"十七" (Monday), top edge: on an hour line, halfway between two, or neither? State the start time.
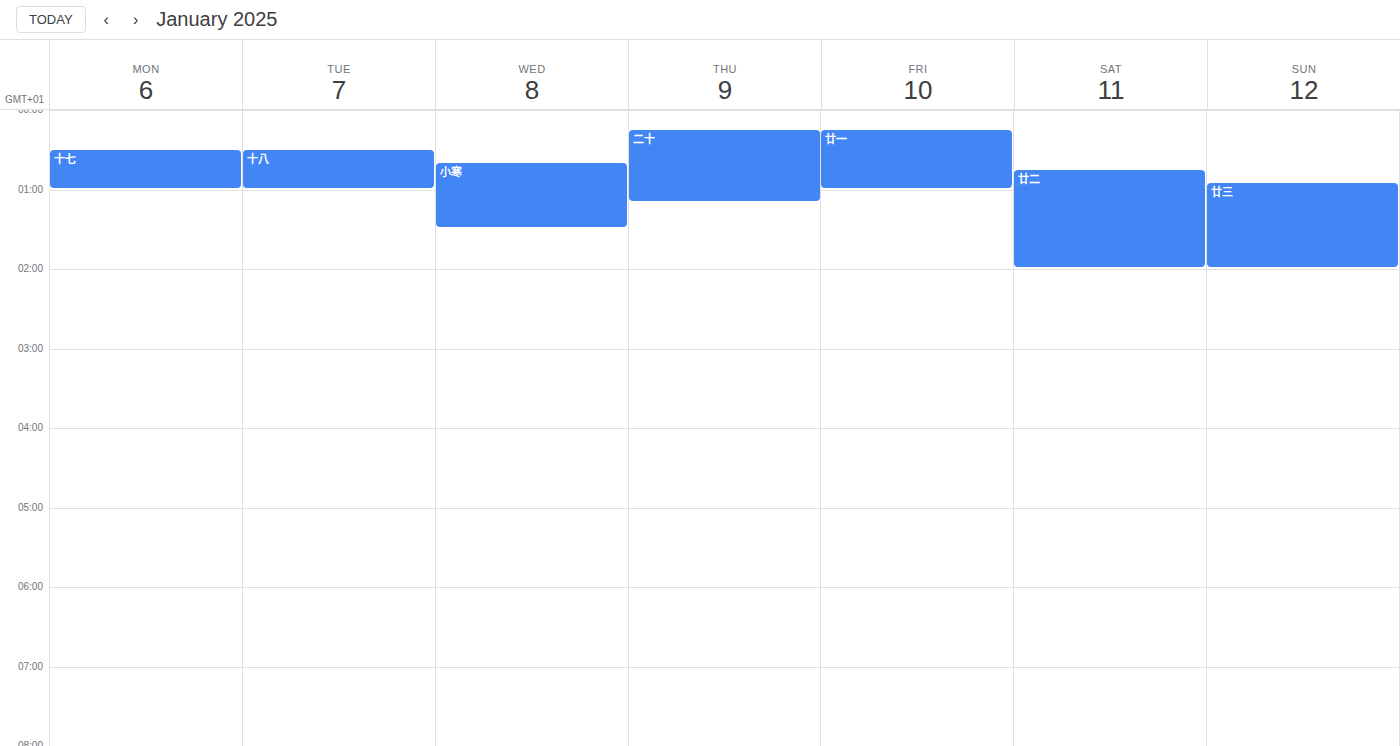
12:30 AM -- halfway between the 12 AM and 1 AM lines.